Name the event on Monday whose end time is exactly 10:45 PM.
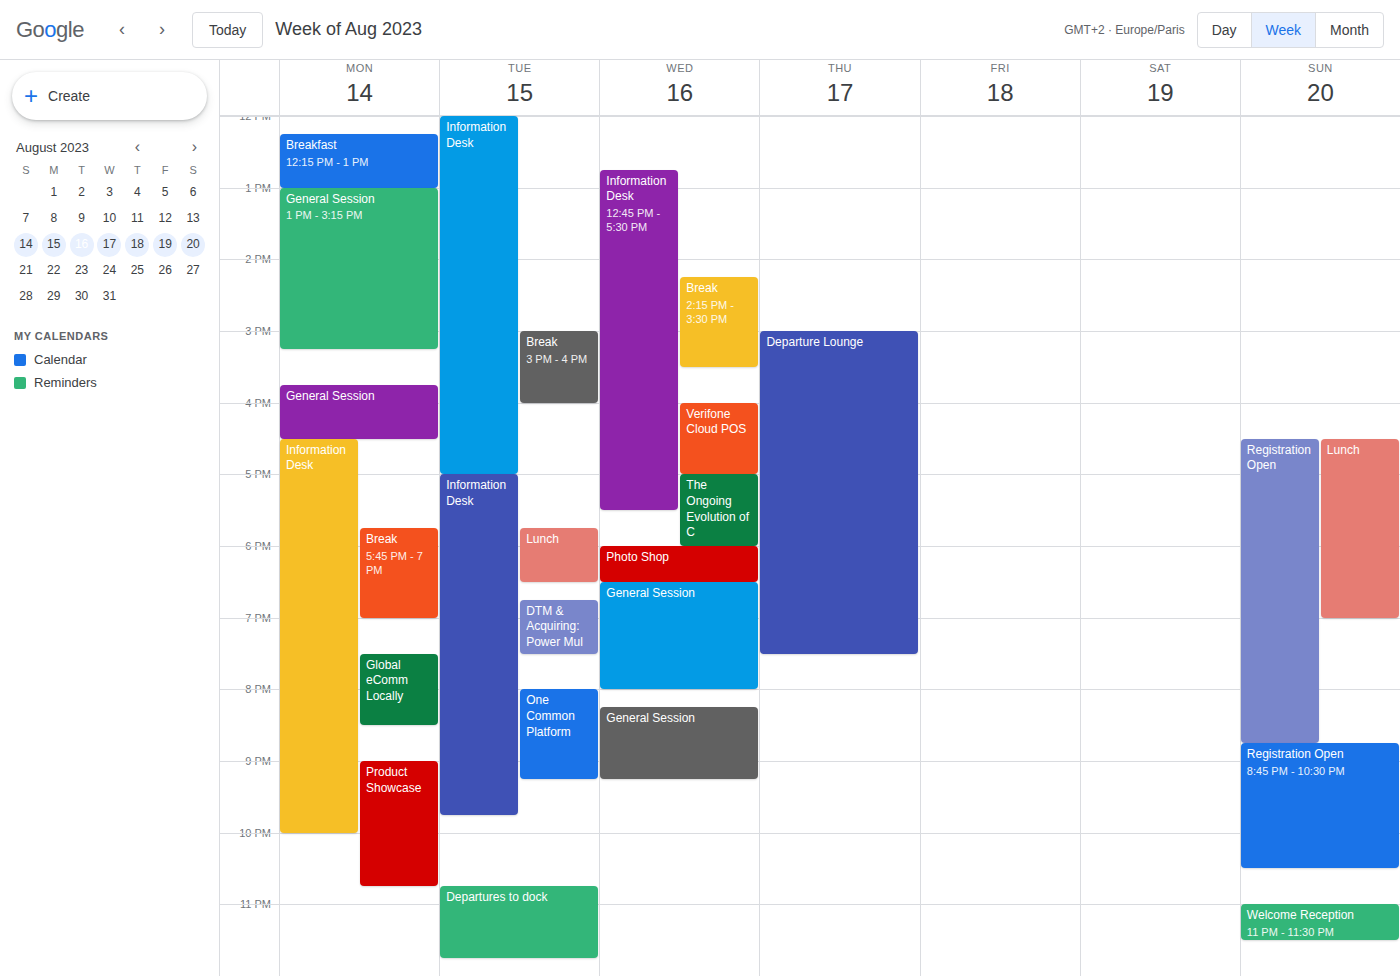
"Product Showcase"